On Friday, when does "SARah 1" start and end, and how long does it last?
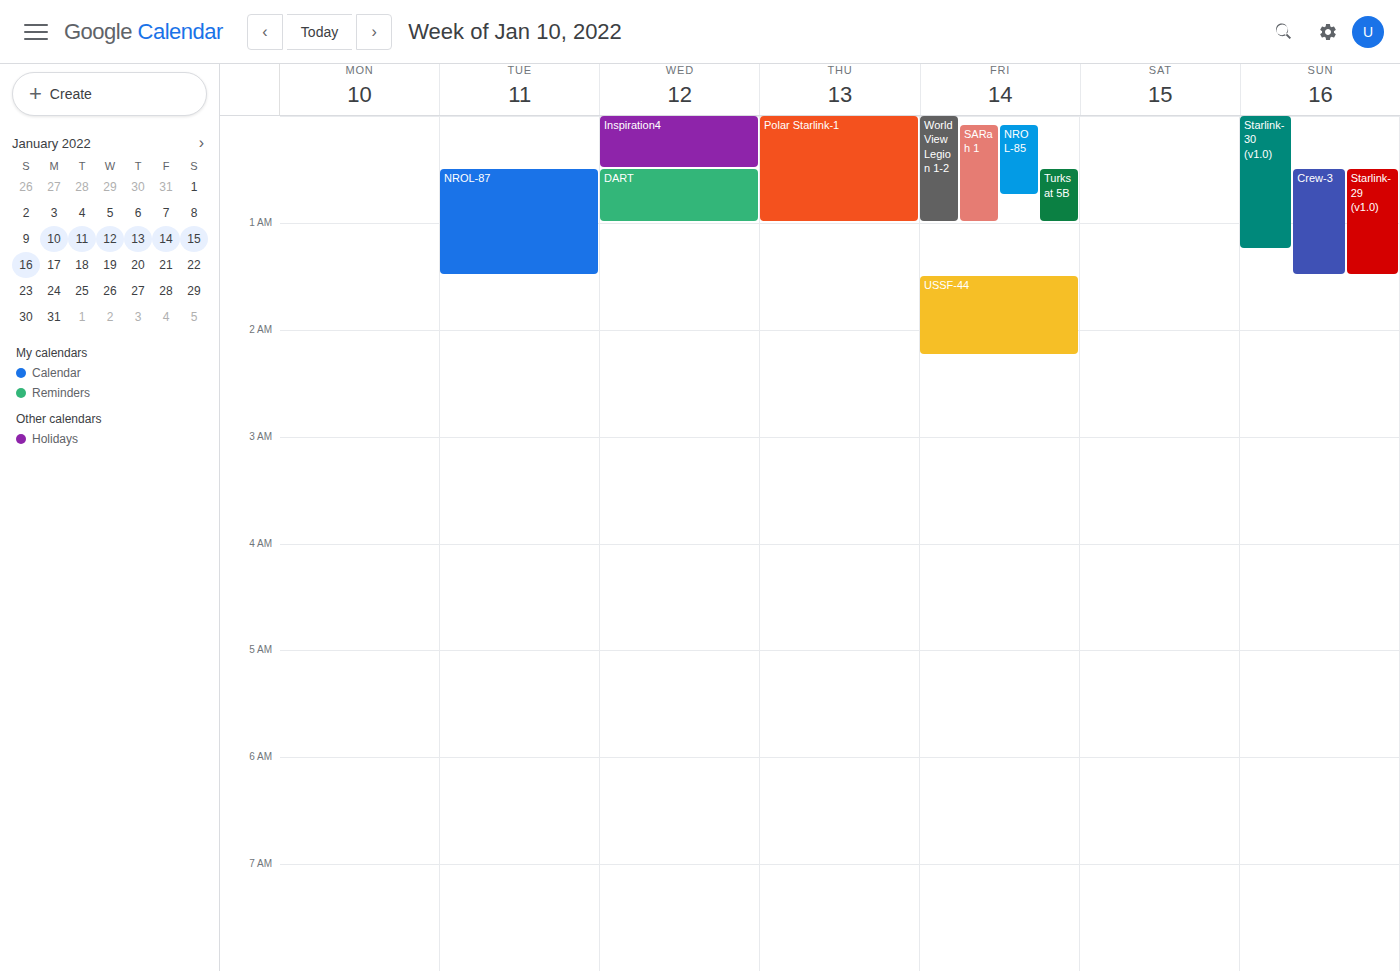
12:05 AM to 1:00 AM, 55 minutes